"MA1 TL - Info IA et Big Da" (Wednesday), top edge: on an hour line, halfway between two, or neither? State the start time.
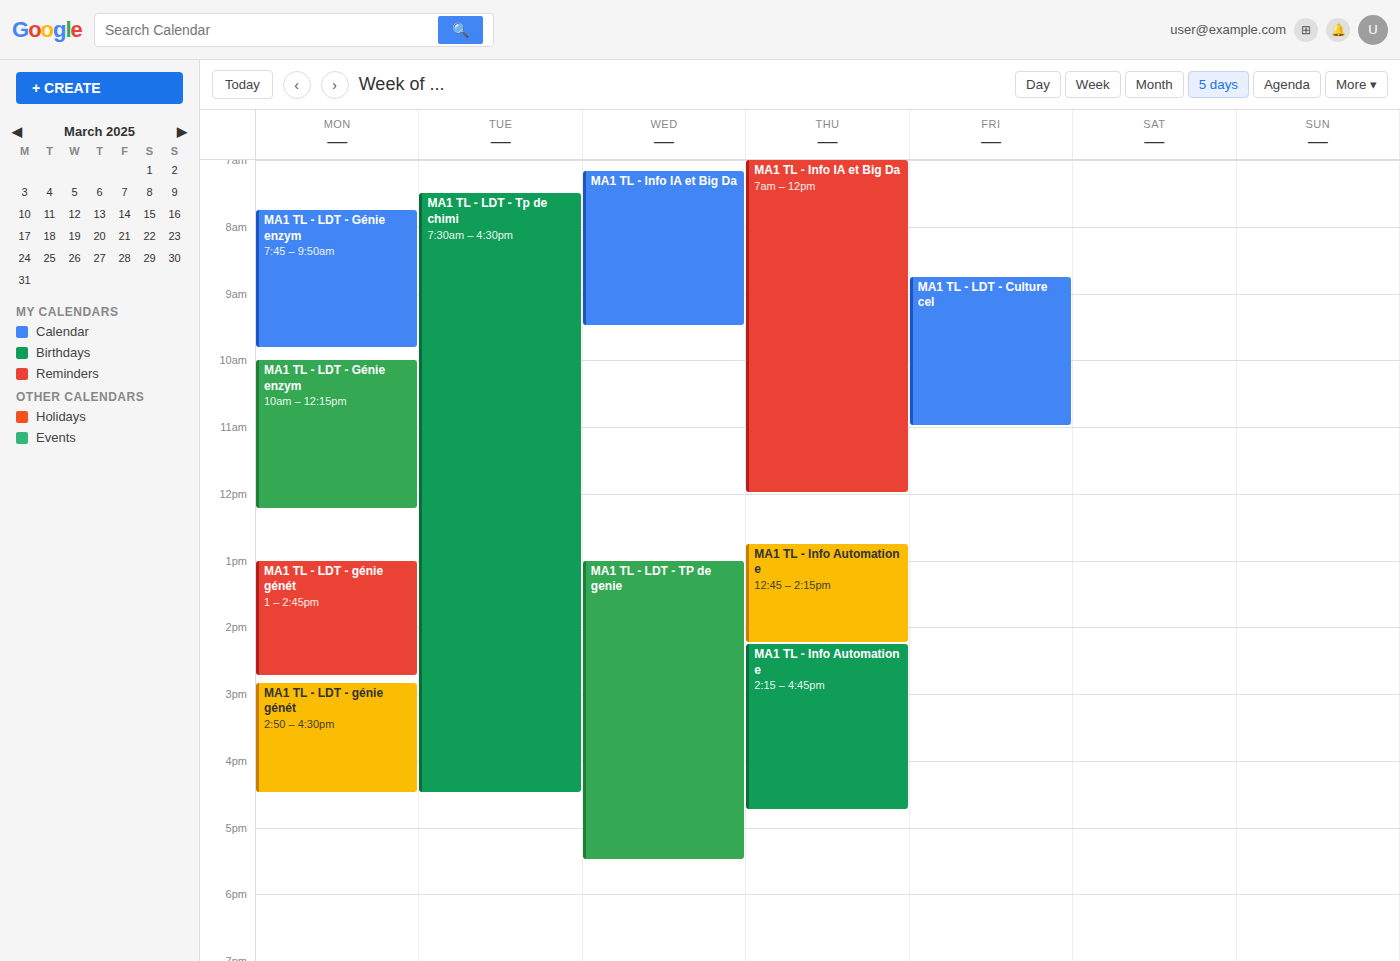
7:10 AM -- neither: 10 minutes below the 7 AM line and 50 minutes above the 8 AM line.